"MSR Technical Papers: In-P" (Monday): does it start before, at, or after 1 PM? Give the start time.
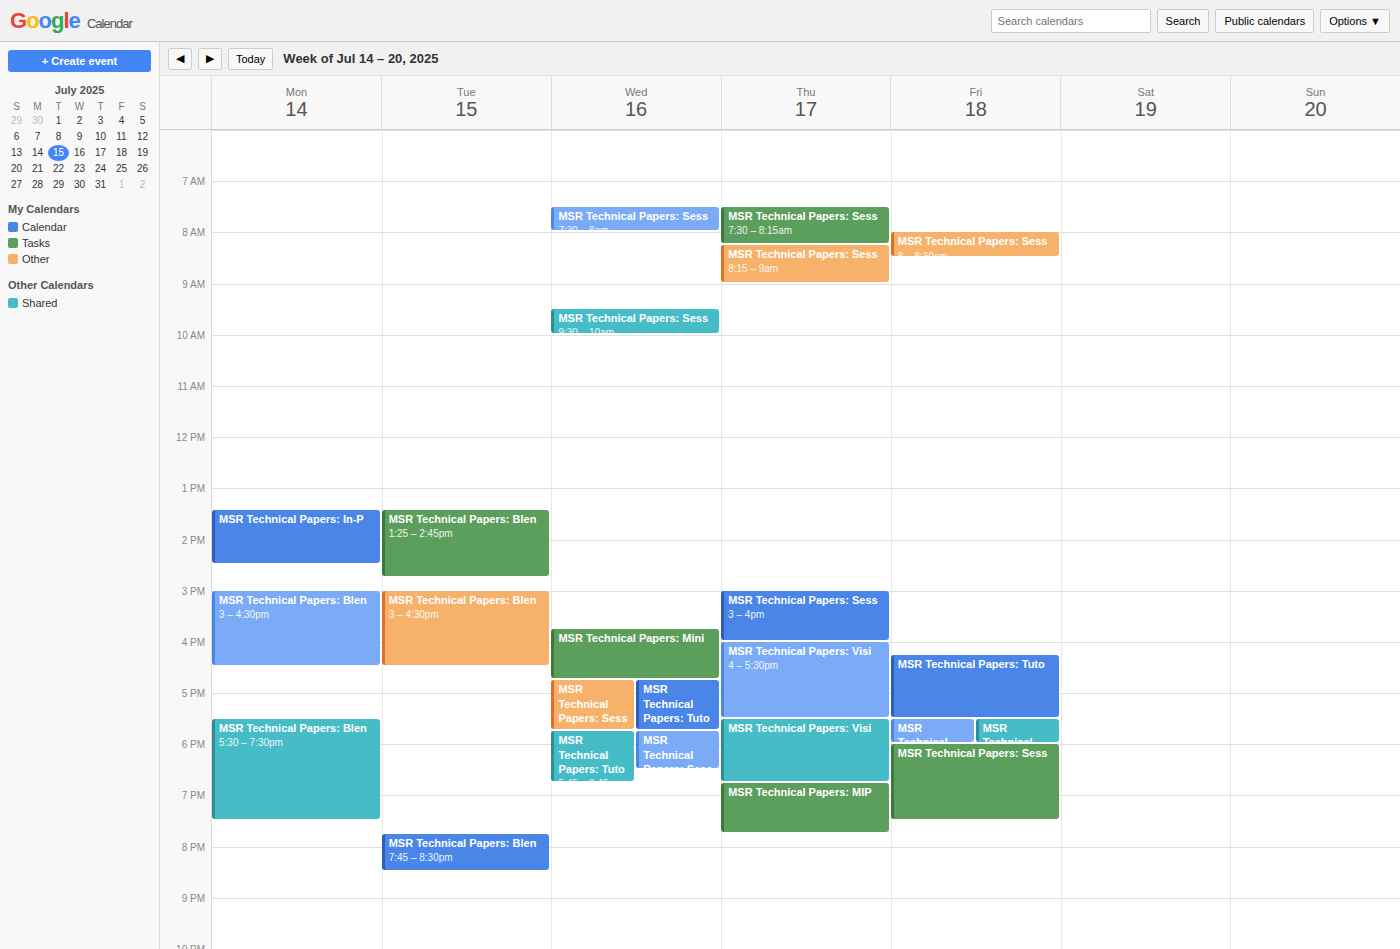
1:25 PM -- after 1 PM, 25 minutes below the 1 PM line.